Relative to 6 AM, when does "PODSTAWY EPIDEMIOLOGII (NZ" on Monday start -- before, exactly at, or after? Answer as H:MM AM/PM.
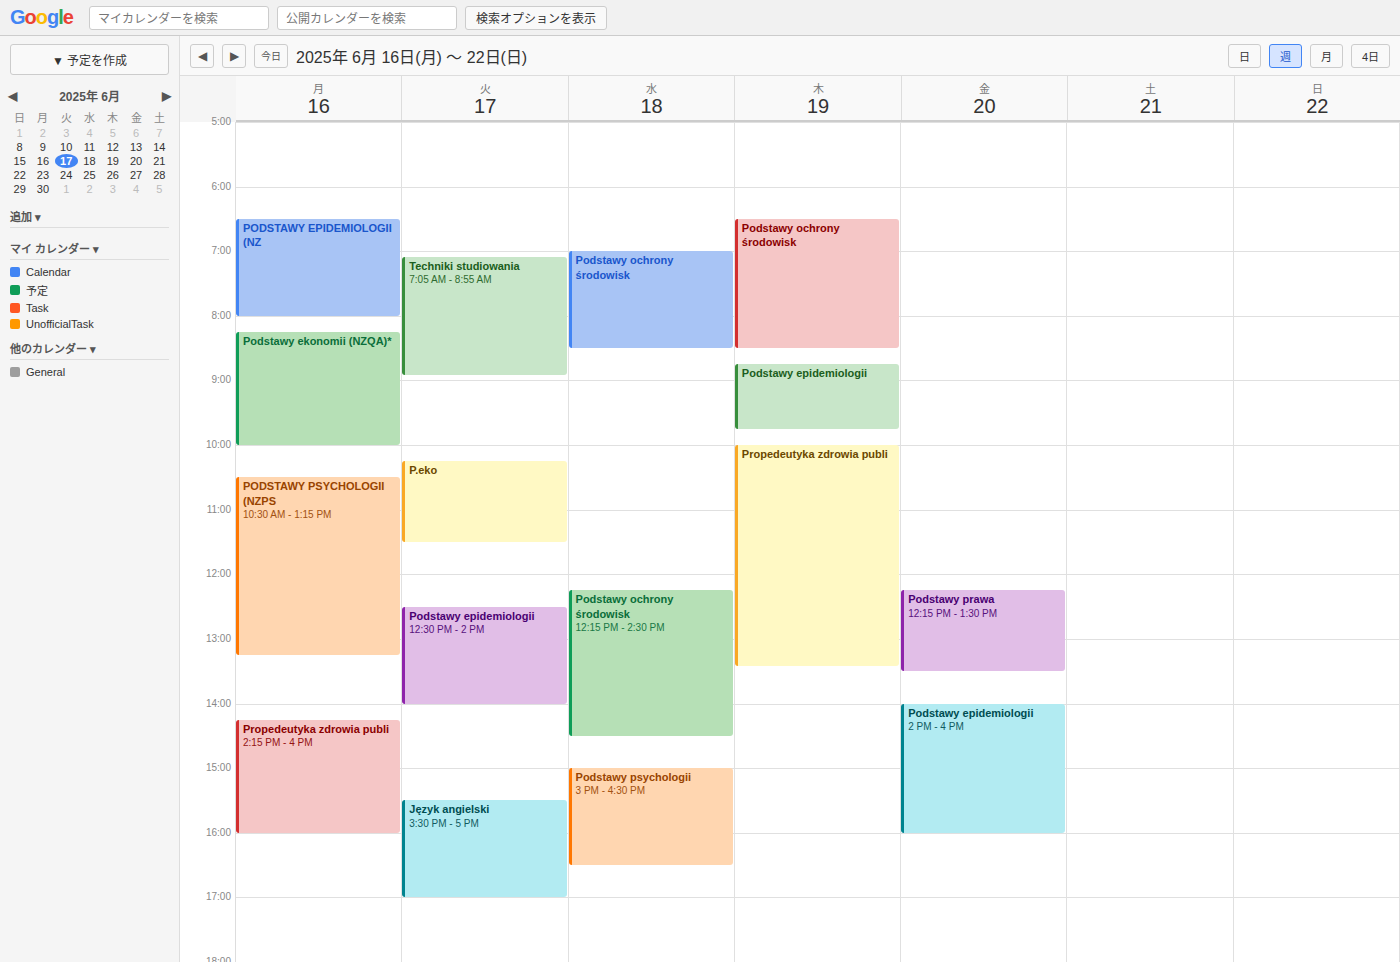
6:30 AM -- after 6 AM, 30 minutes below the 6 AM line.